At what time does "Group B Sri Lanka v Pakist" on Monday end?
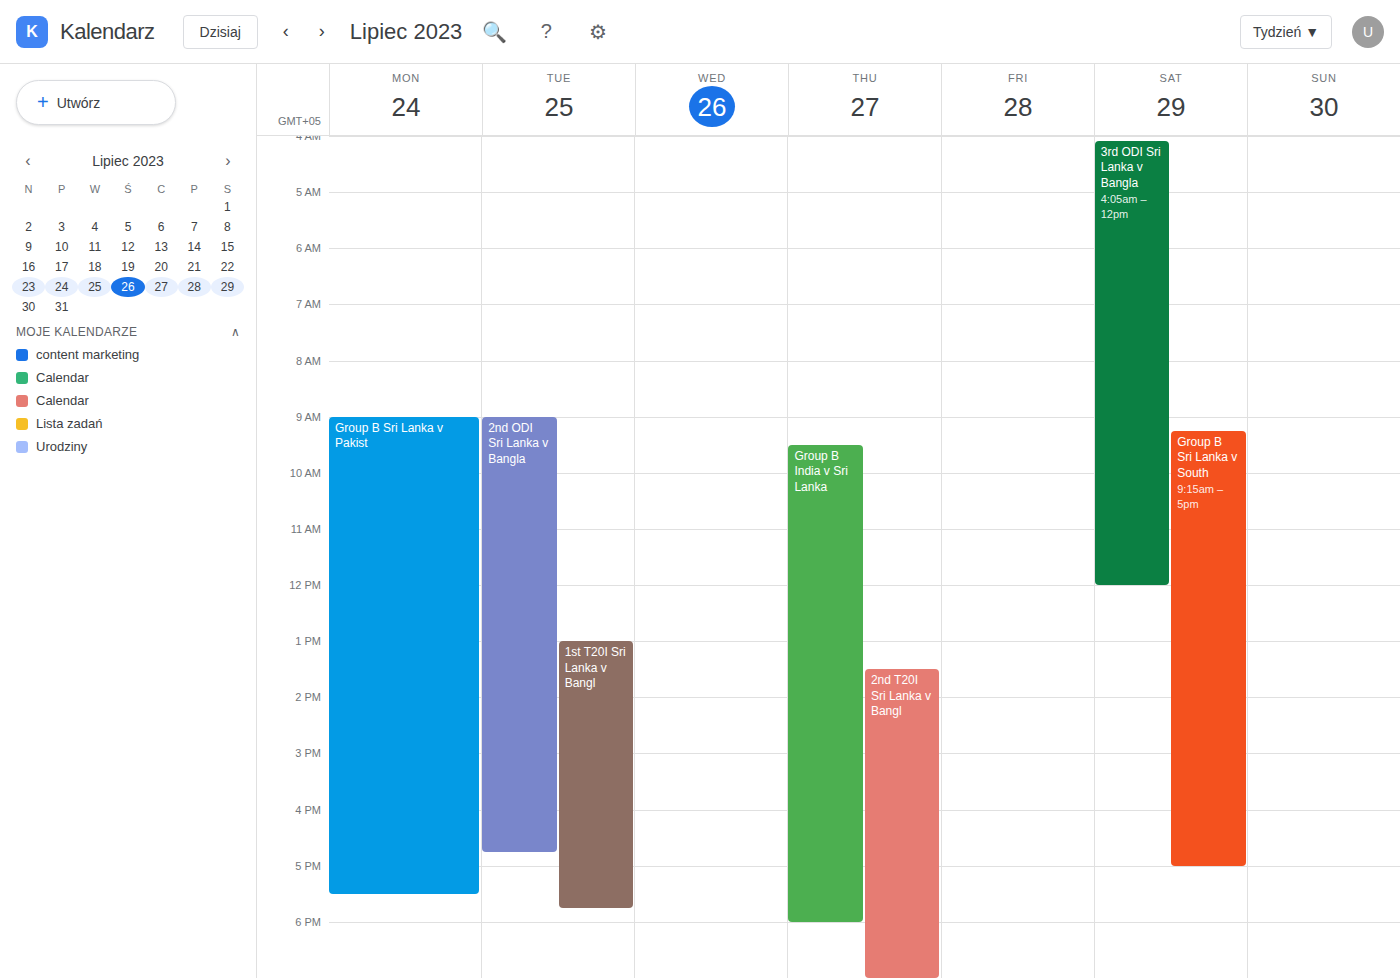
5:30 PM